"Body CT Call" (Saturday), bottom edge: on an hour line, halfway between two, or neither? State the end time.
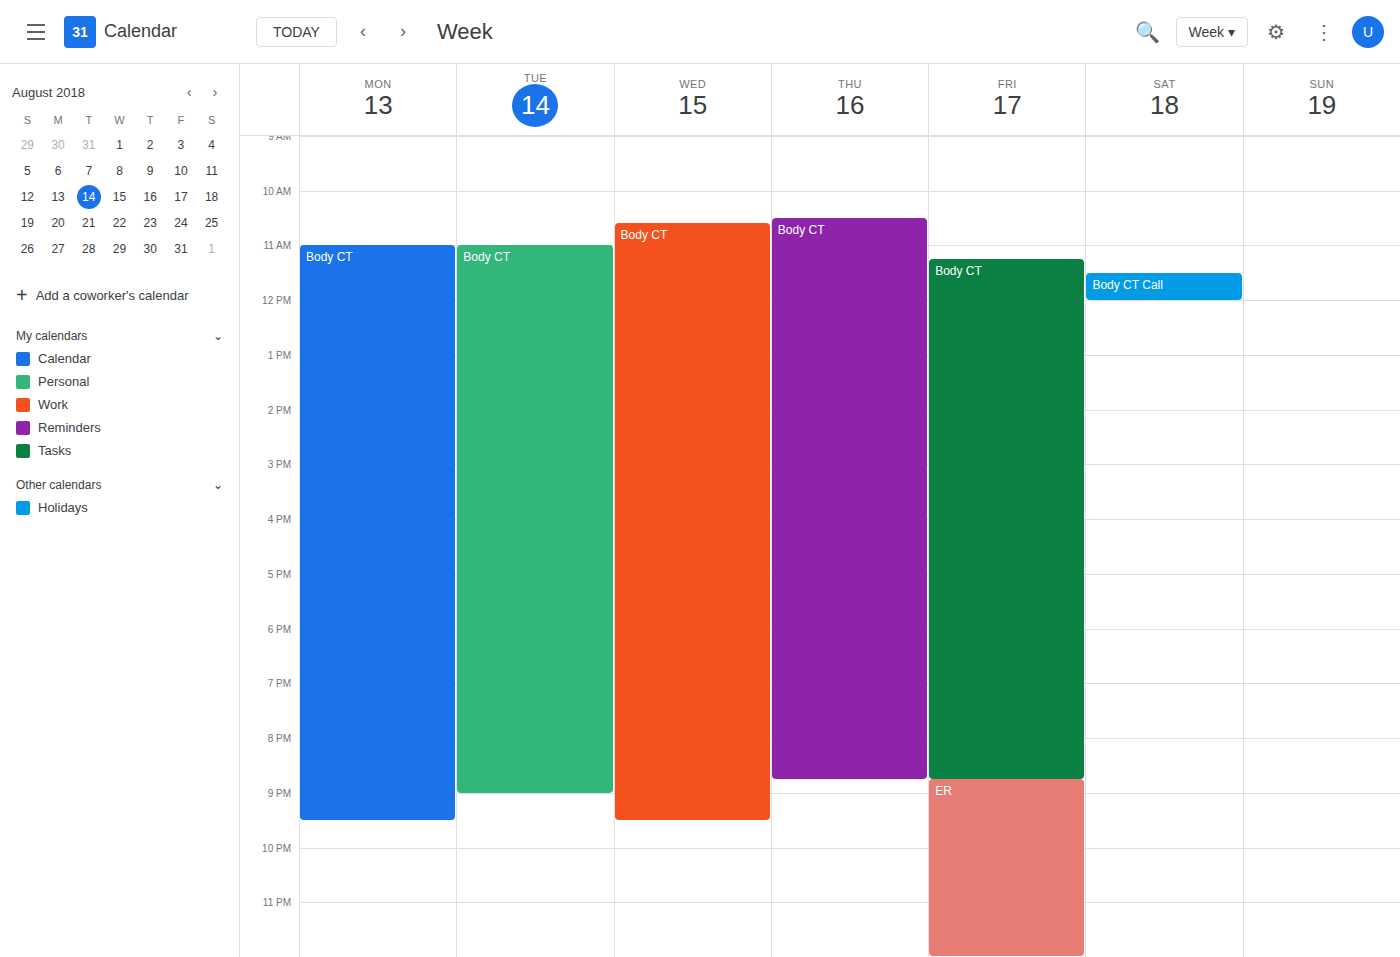
12:00 PM -- exactly on the 12 PM line.